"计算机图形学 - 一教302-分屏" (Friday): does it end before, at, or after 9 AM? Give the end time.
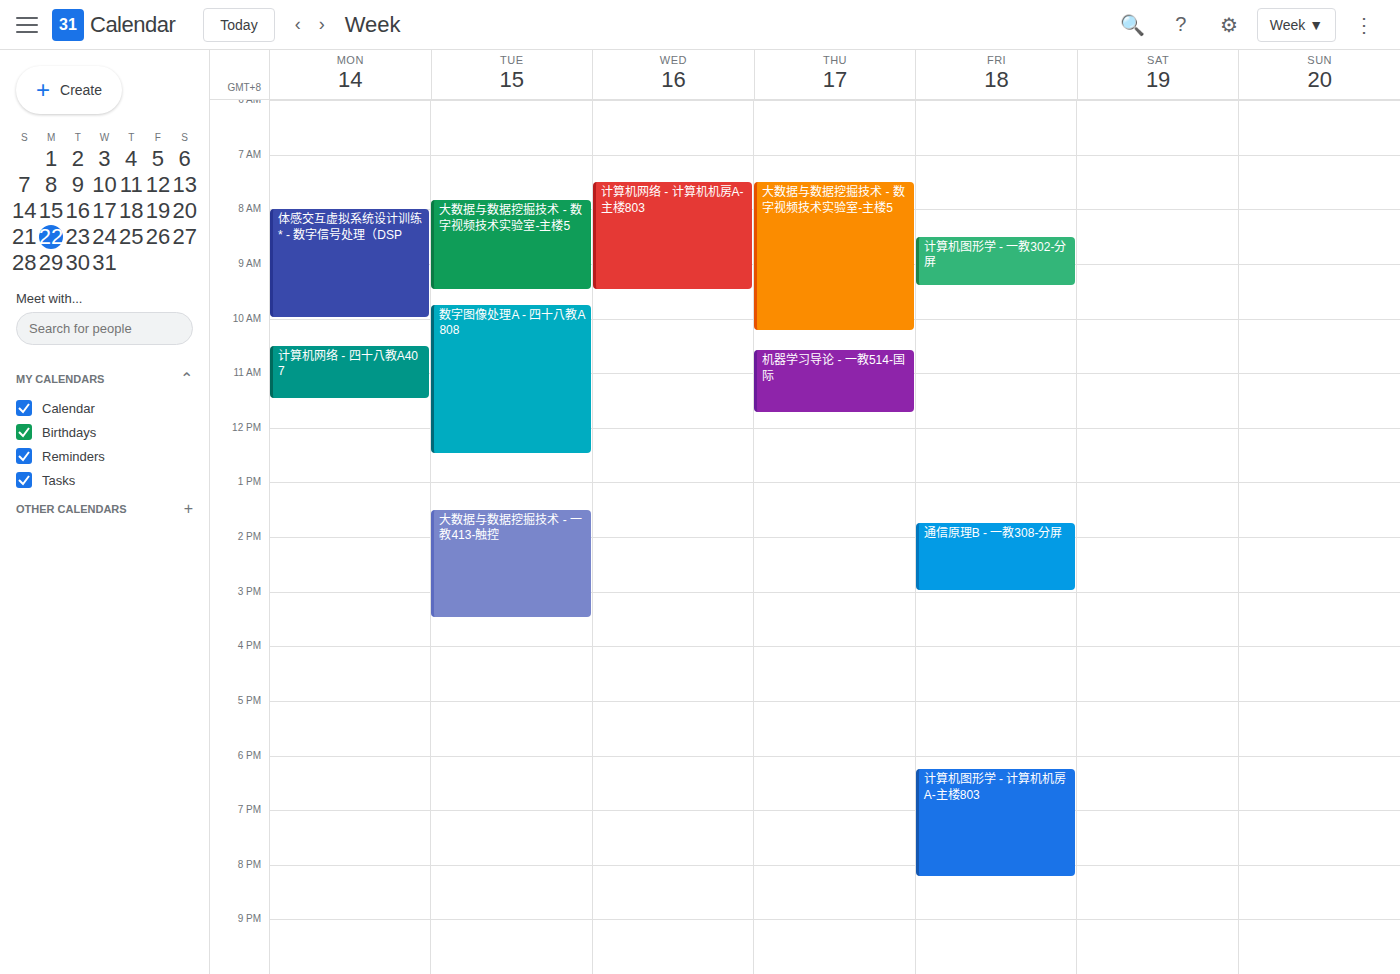
9:25 AM -- after 9 AM, 25 minutes below the 9 AM line.